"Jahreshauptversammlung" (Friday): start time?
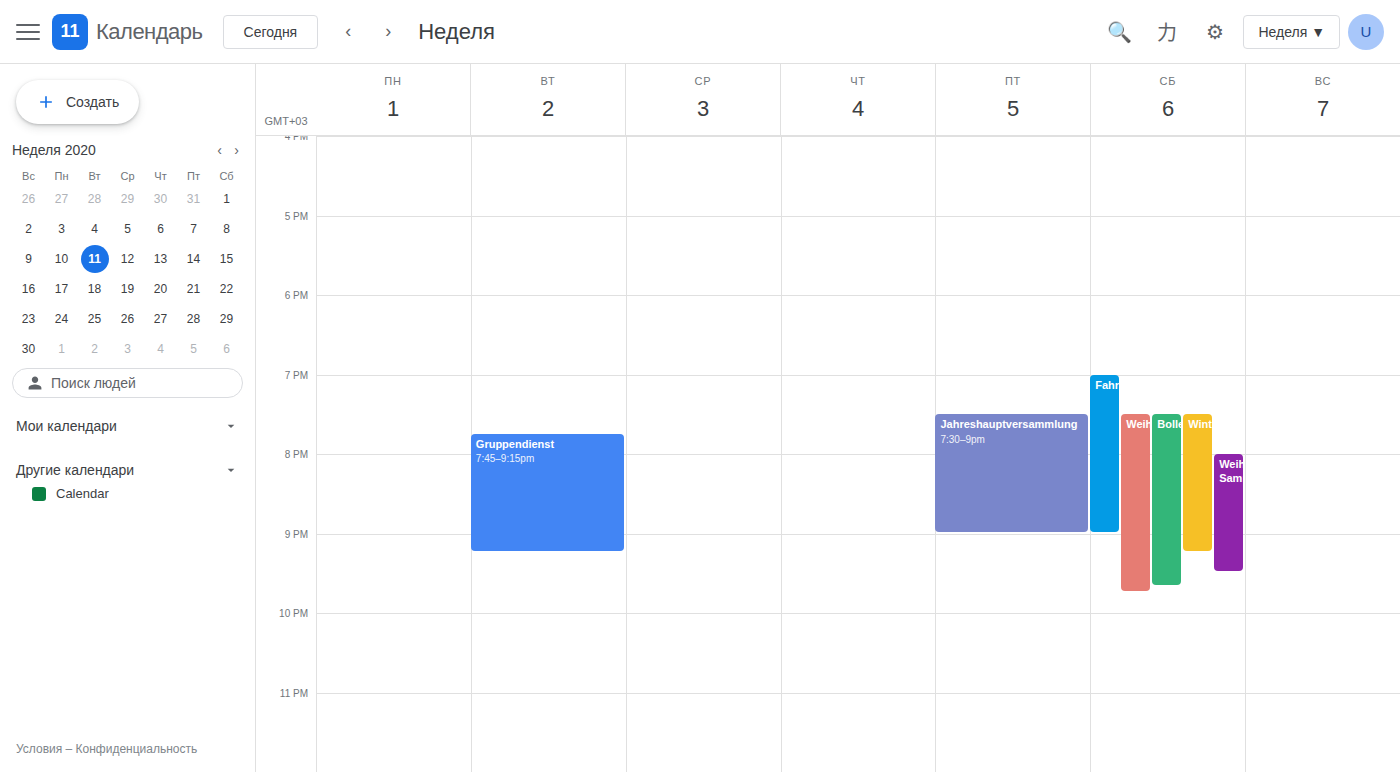
7:30 PM